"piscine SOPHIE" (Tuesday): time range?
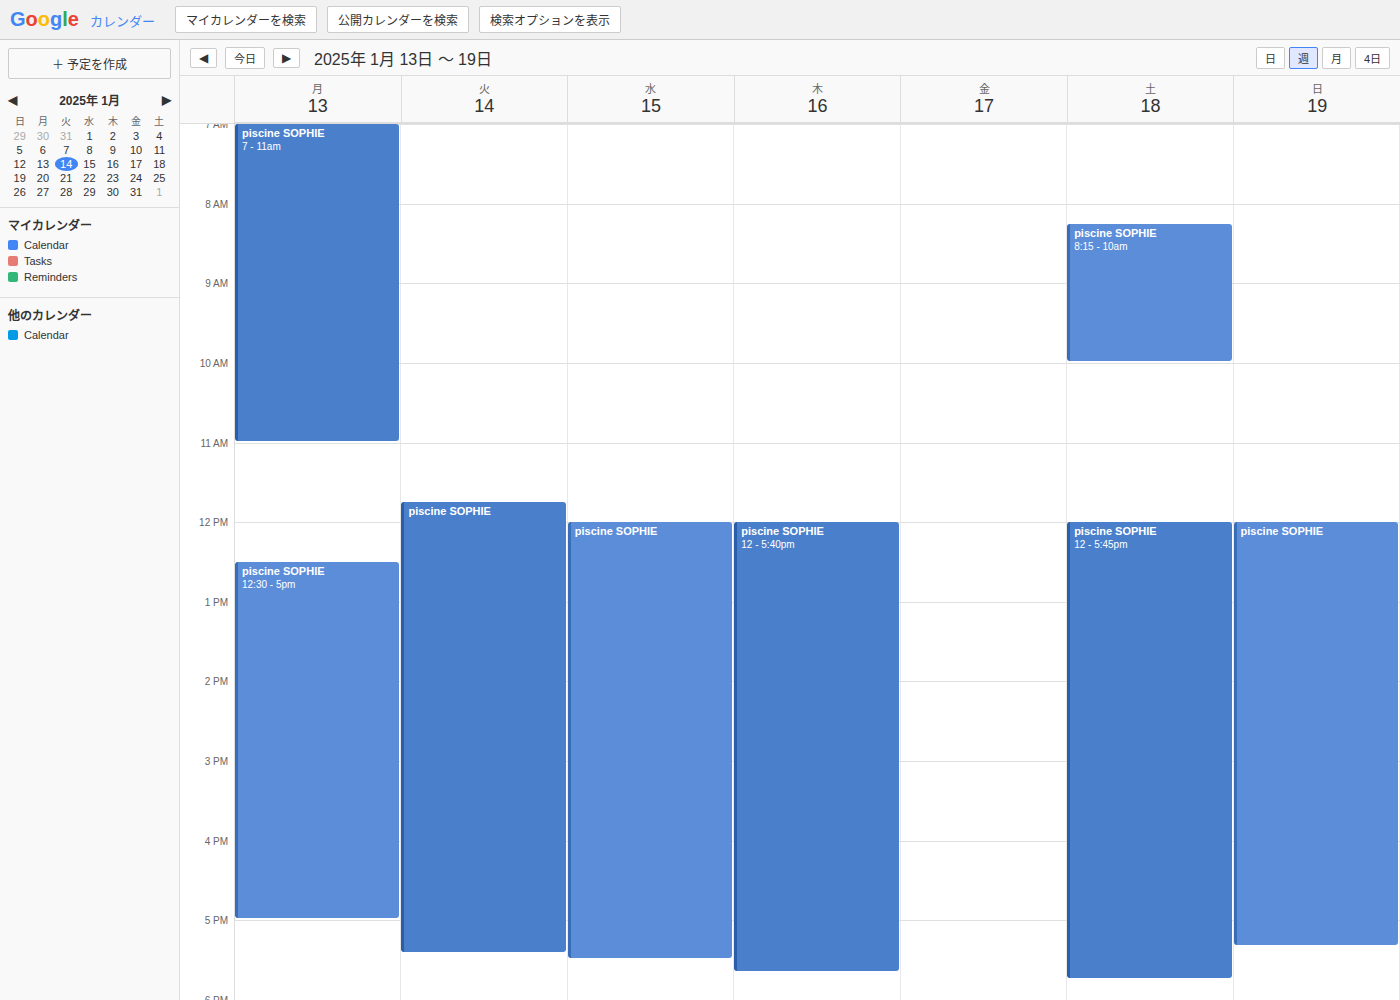
11:45 AM to 5:25 PM